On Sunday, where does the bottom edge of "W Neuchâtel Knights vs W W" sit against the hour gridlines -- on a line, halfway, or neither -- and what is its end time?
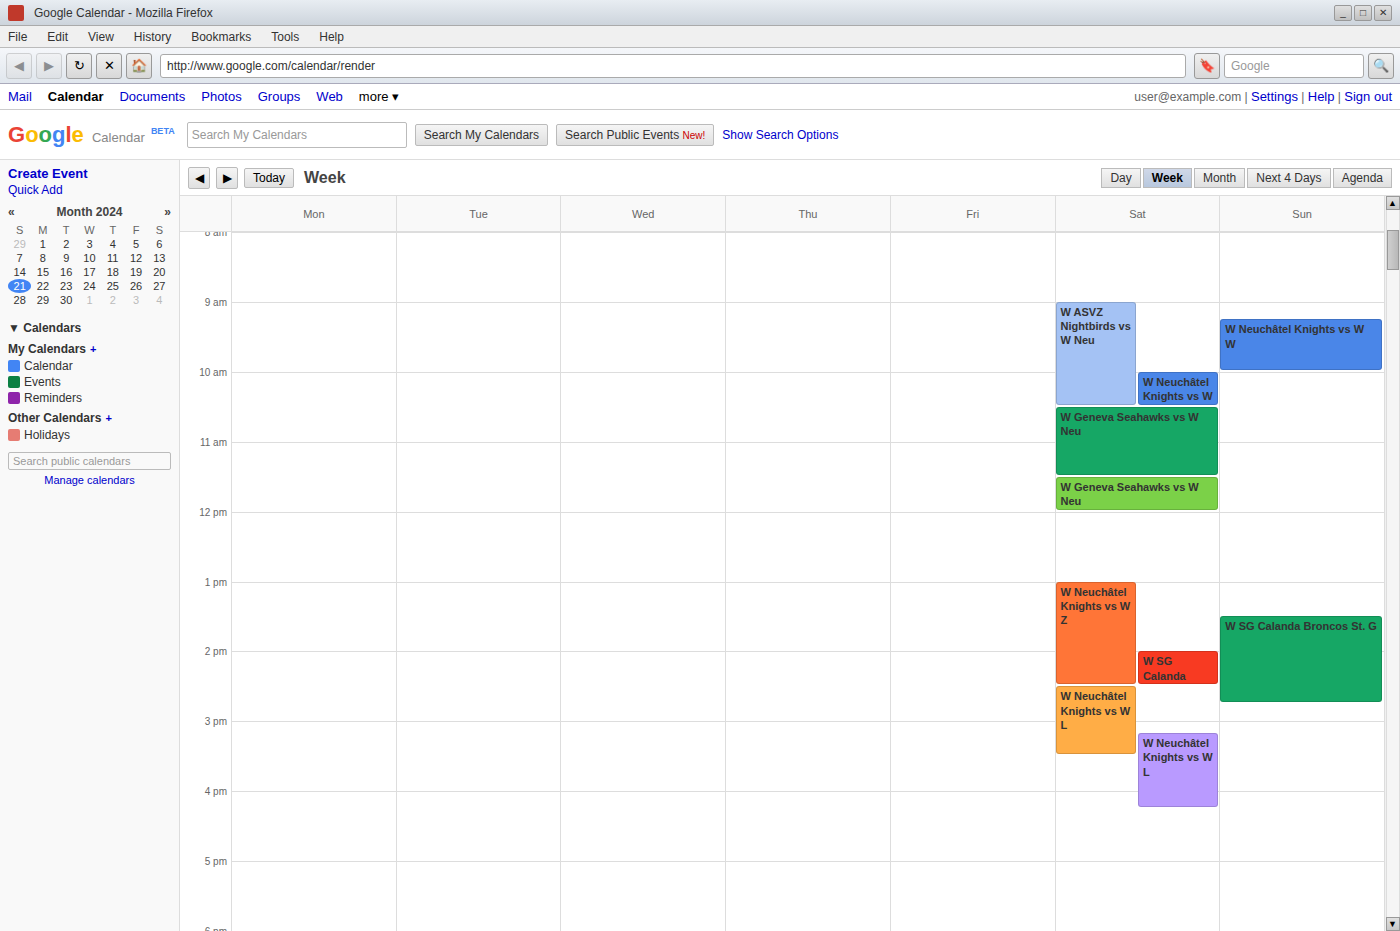
10:00 AM -- exactly on the 10 AM line.